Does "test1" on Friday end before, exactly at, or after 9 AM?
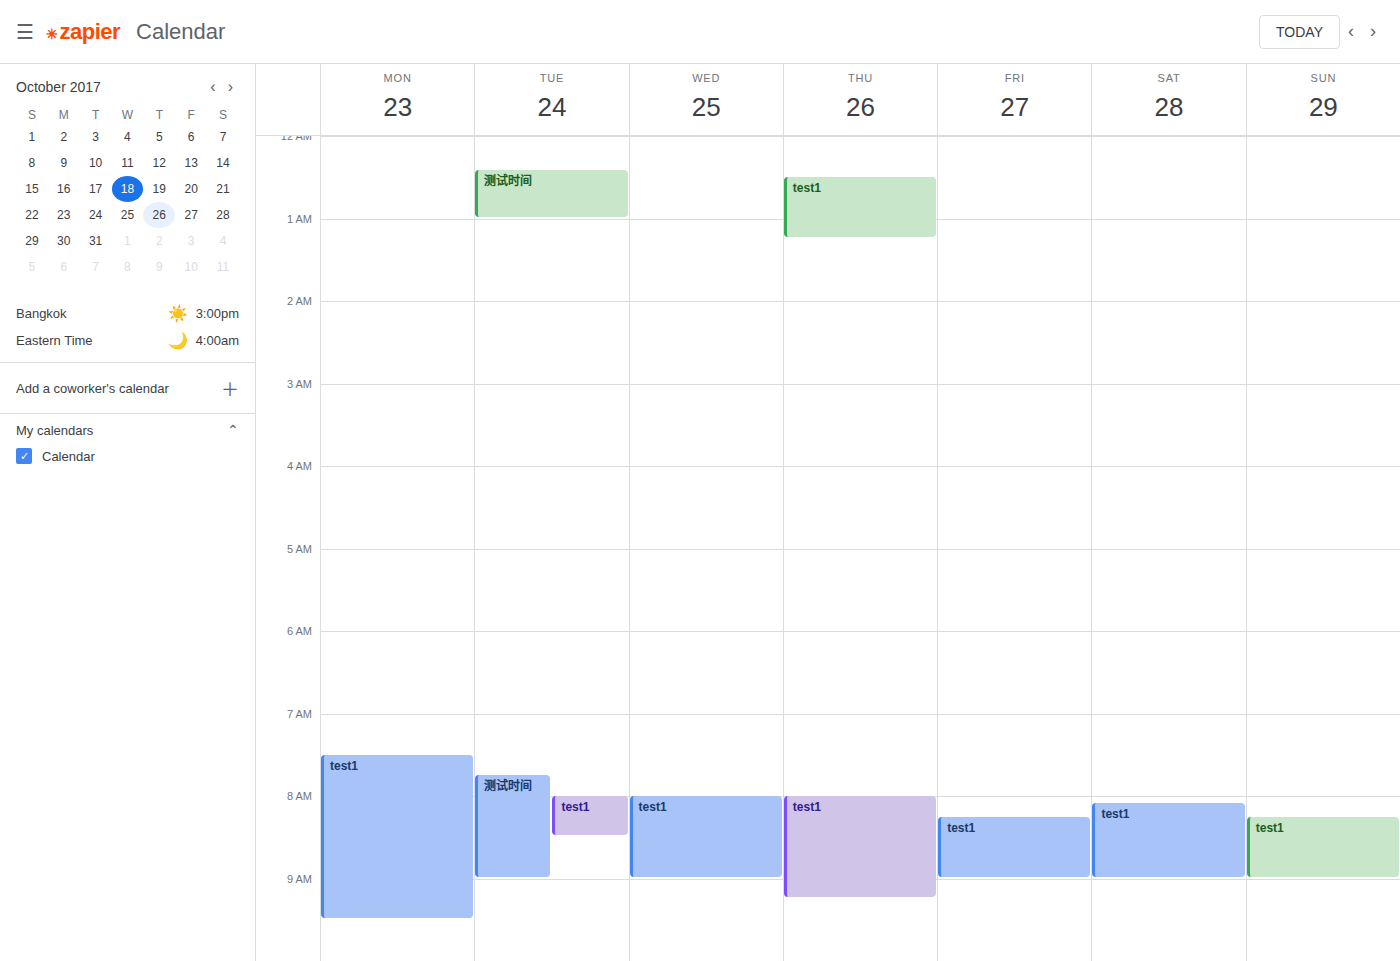
9:00 AM -- exactly at 9 AM, on the 9 AM line.